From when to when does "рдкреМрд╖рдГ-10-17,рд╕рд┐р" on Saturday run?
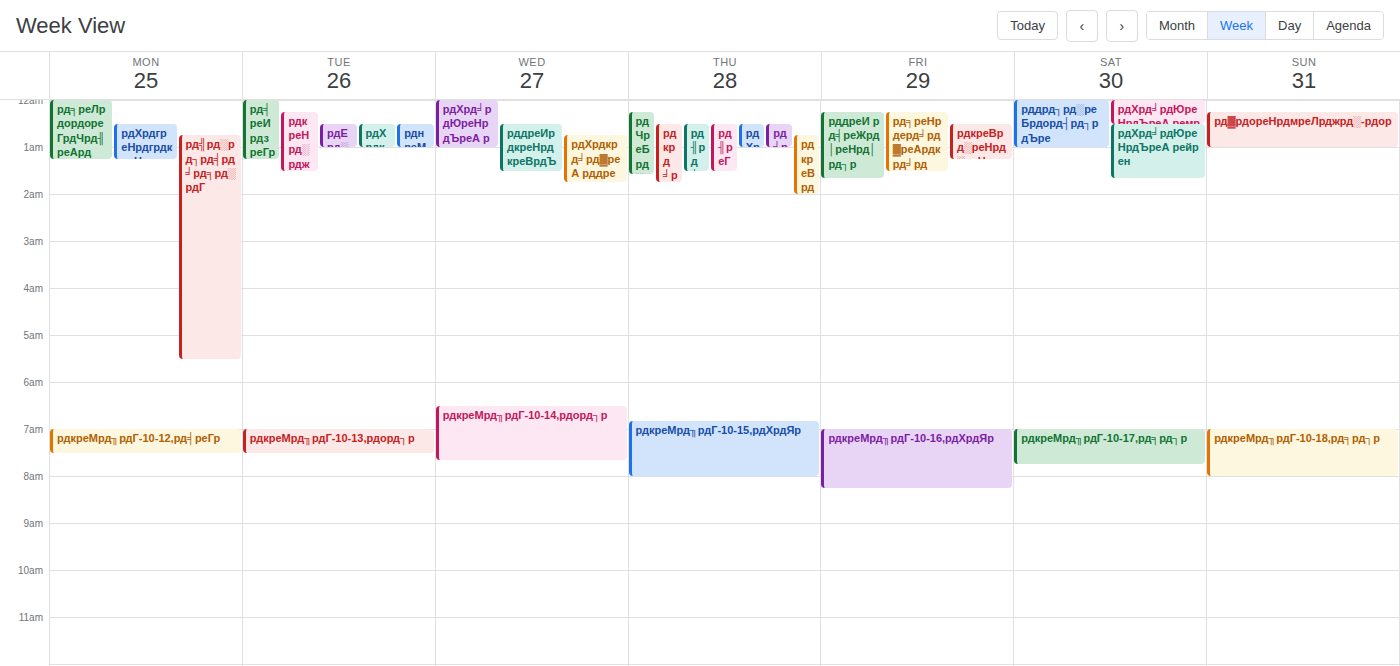
7:00 AM to 7:45 AM